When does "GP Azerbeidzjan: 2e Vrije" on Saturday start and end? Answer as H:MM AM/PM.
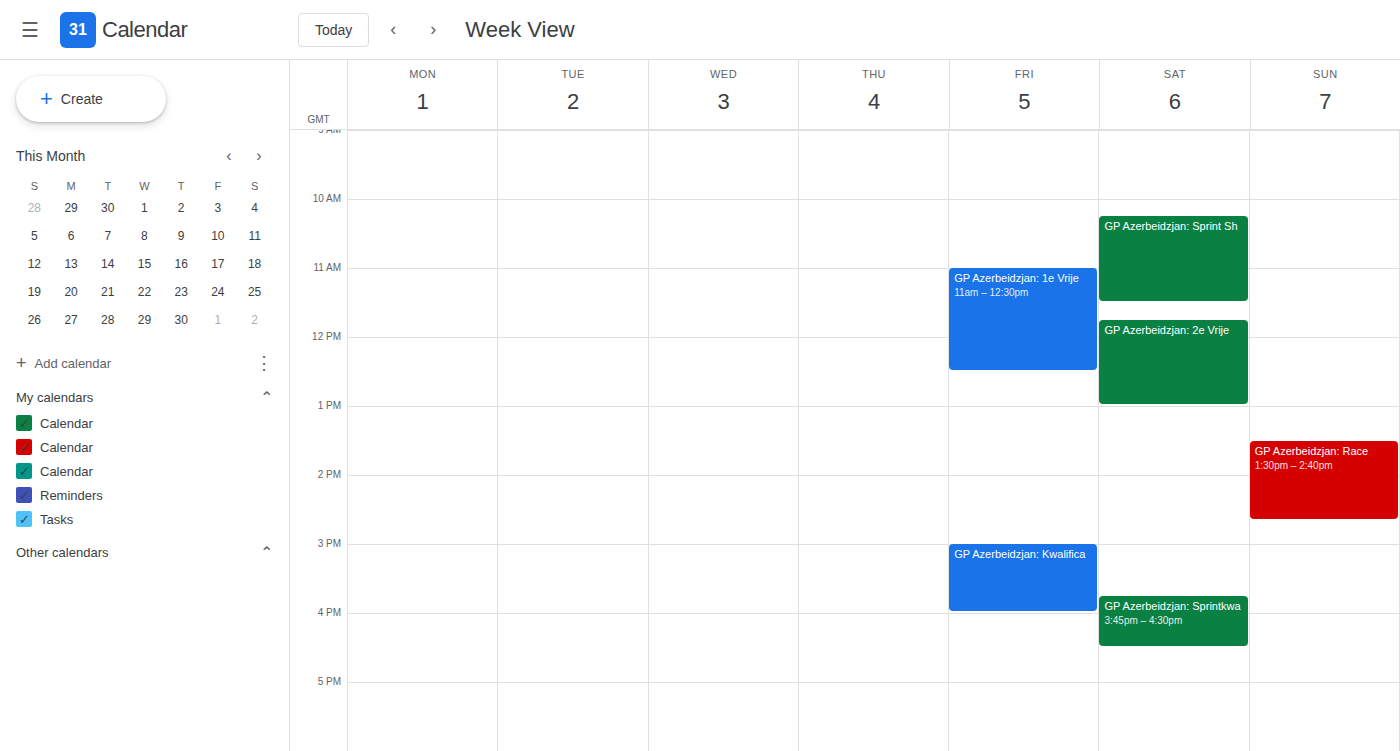
11:45 AM to 1:00 PM